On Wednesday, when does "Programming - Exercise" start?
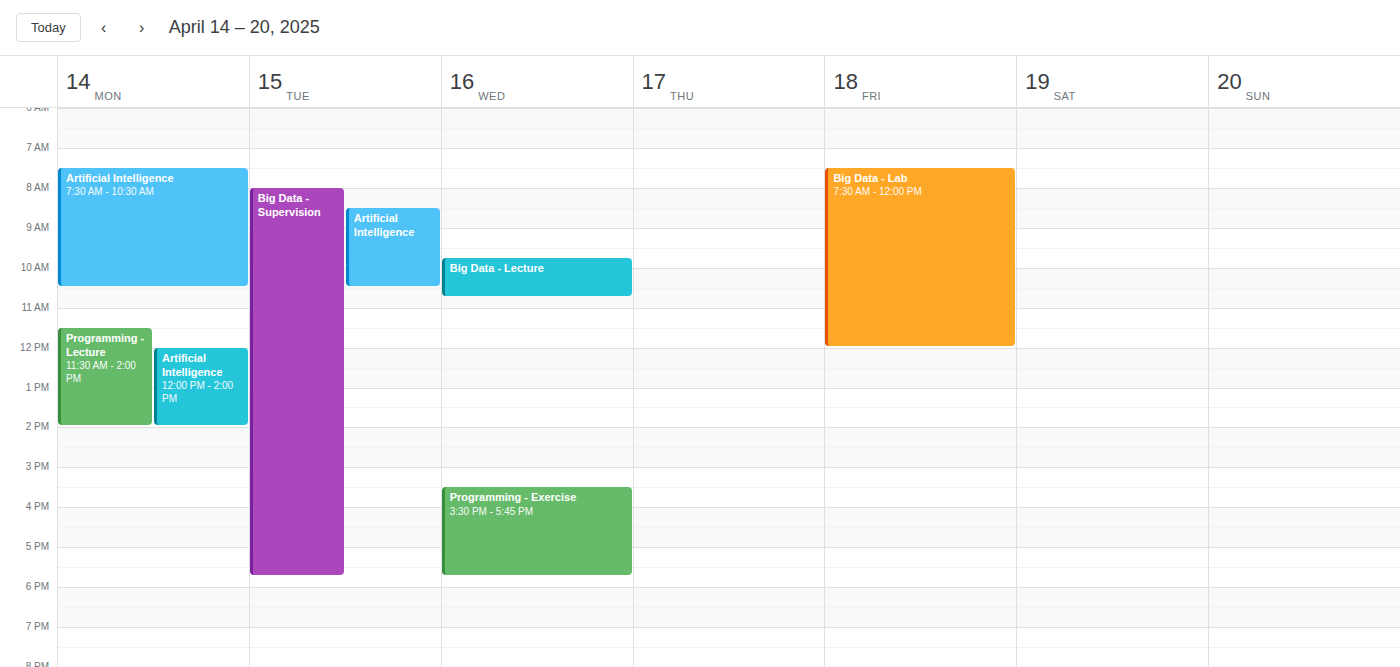
3:30 PM